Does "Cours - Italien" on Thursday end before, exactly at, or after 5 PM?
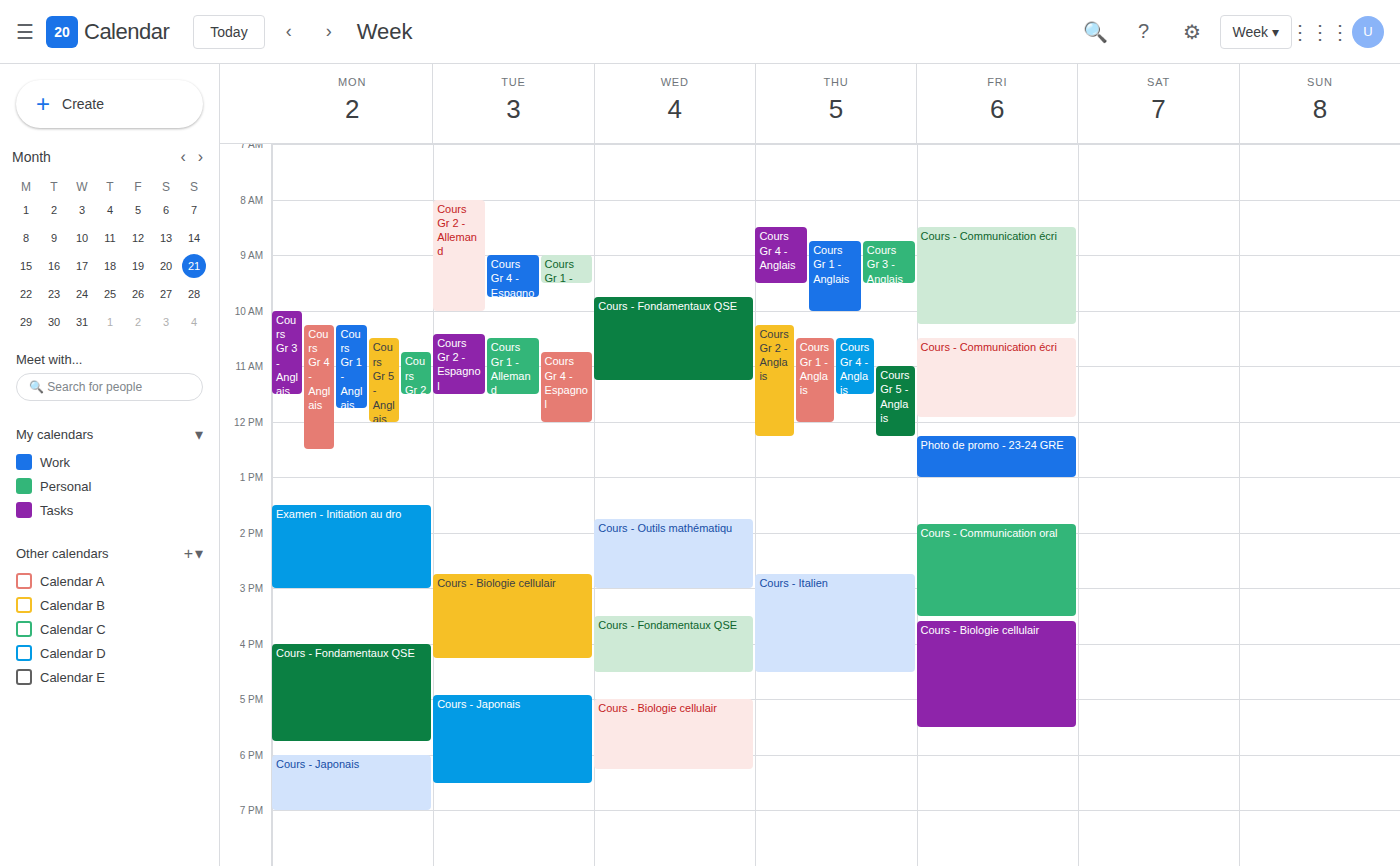
4:30 PM -- before 5 PM, 30 minutes above the 5 PM line.